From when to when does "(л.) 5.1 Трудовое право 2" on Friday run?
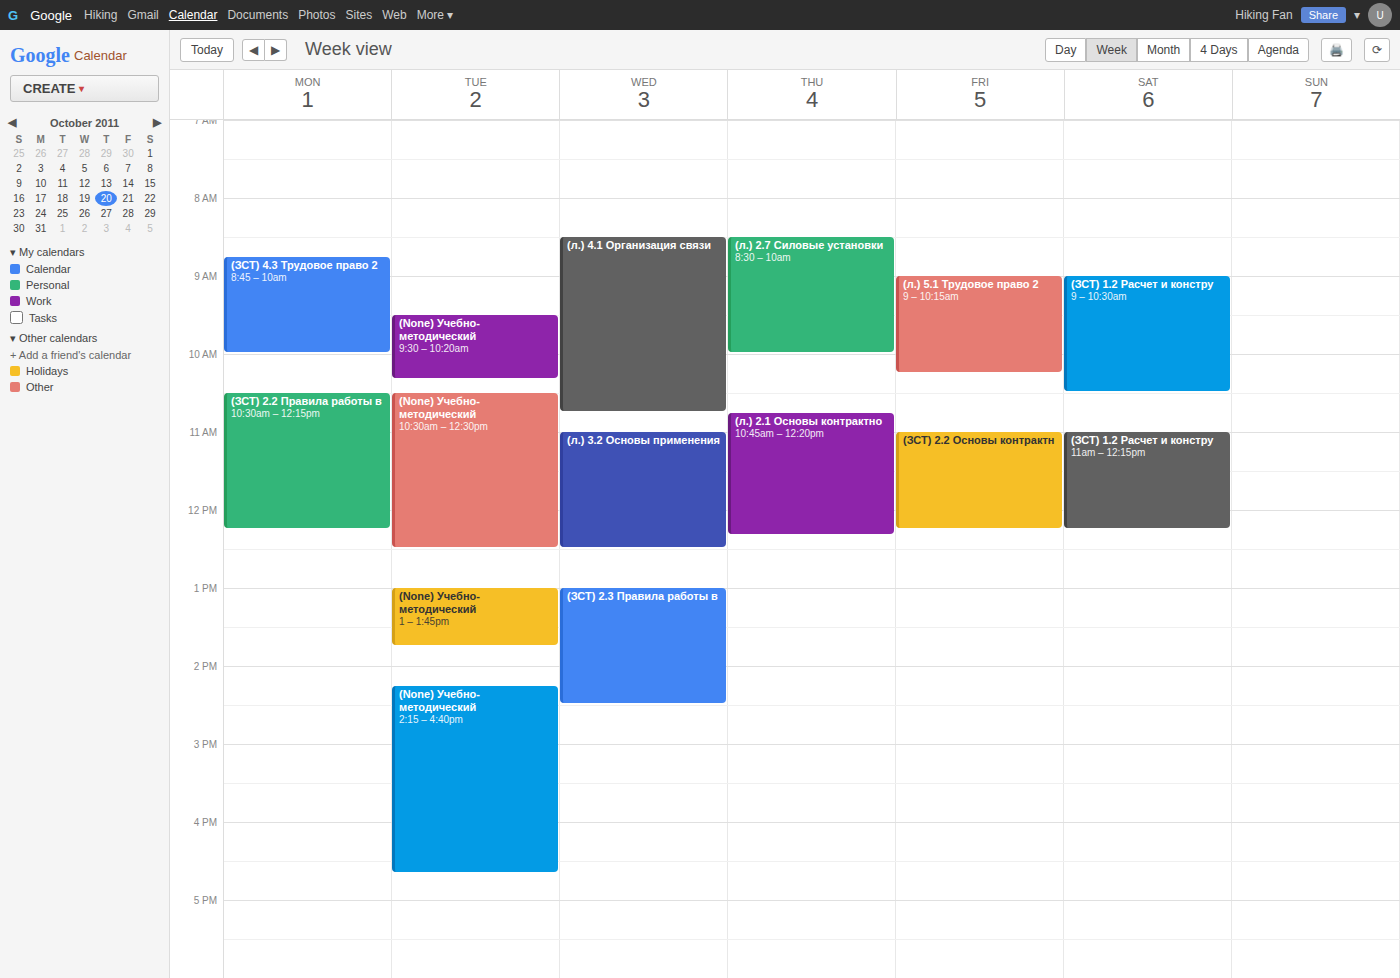
9:00 AM to 10:15 AM